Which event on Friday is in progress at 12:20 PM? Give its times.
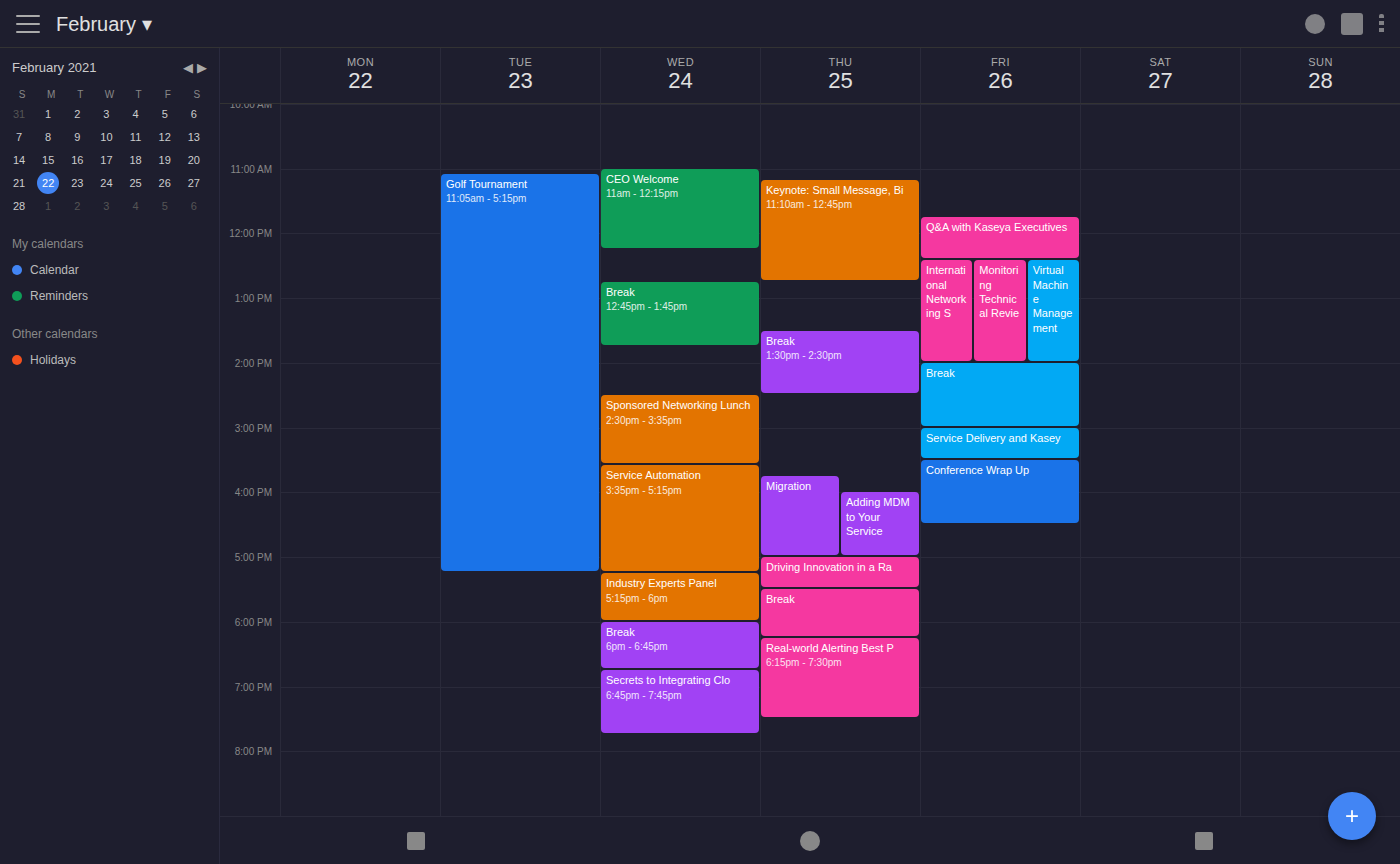
"Q&A with Kaseya Executives", 11:45 AM to 12:25 PM